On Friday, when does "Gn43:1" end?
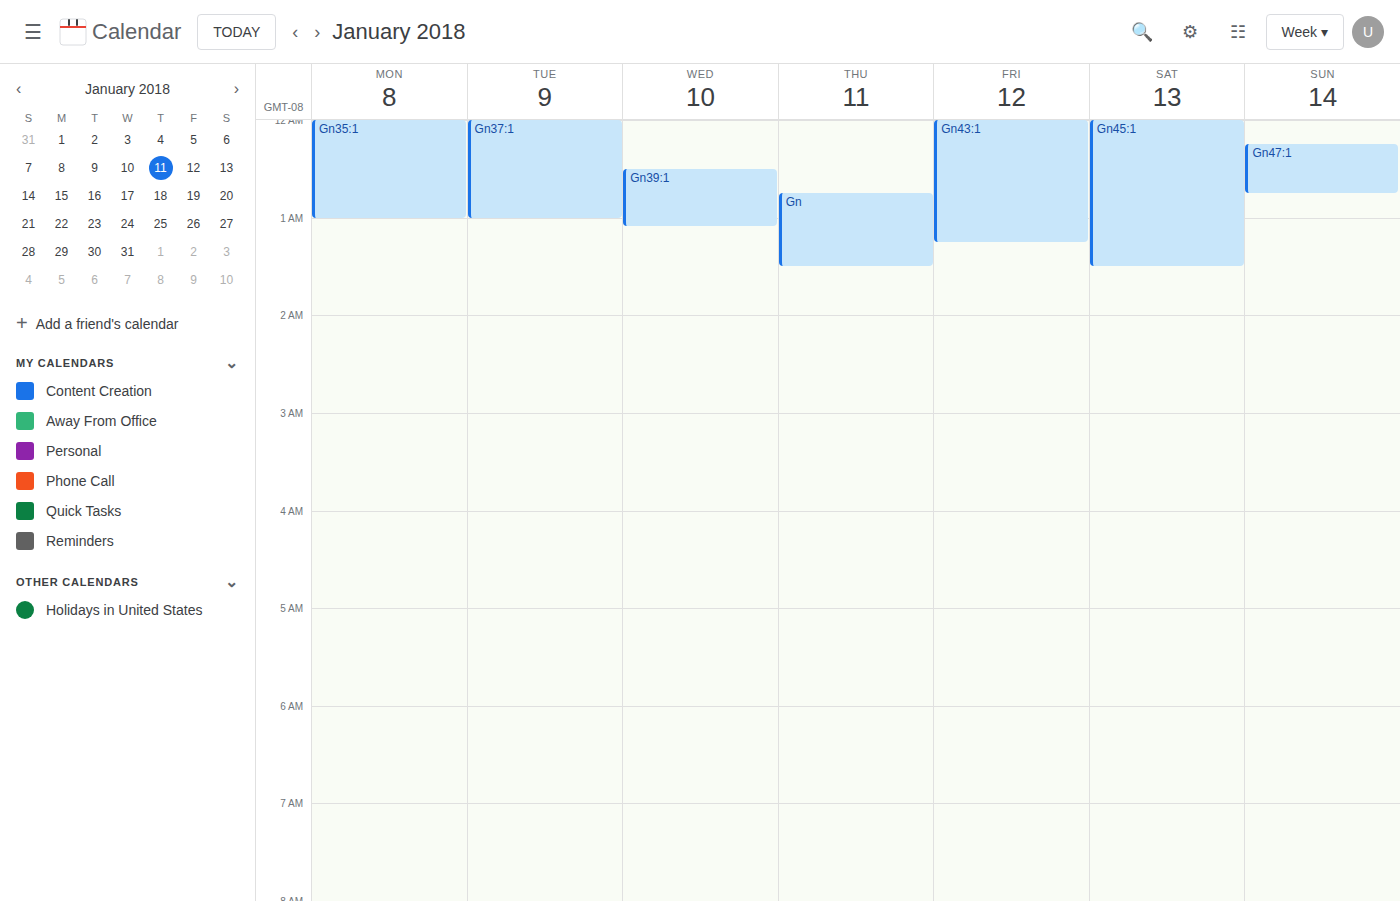
1:15 AM